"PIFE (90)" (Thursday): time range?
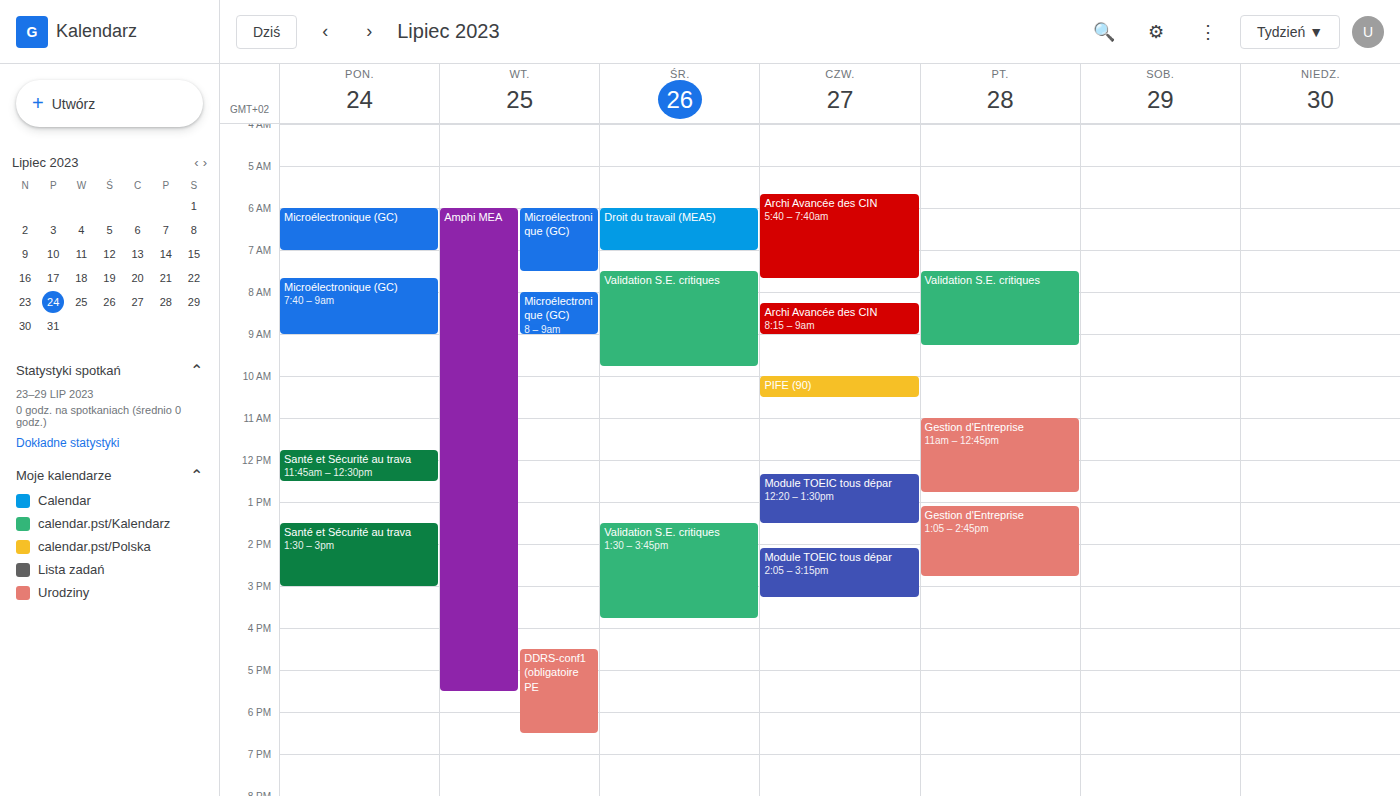
10:00 to 10:30